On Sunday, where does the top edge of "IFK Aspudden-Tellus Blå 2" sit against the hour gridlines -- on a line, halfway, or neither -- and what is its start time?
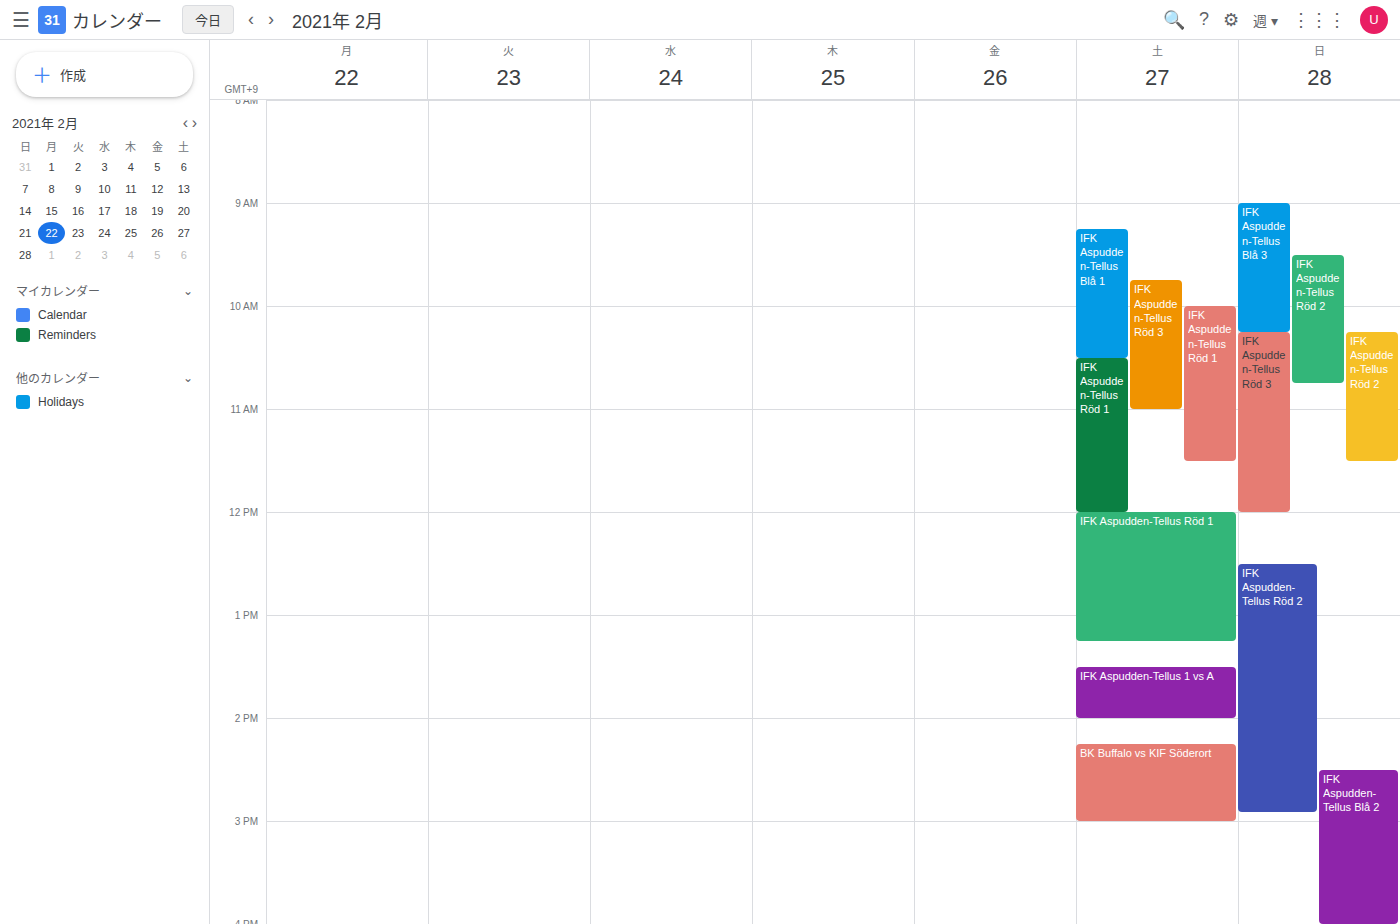
2:30 PM -- halfway between the 2 PM and 3 PM lines.